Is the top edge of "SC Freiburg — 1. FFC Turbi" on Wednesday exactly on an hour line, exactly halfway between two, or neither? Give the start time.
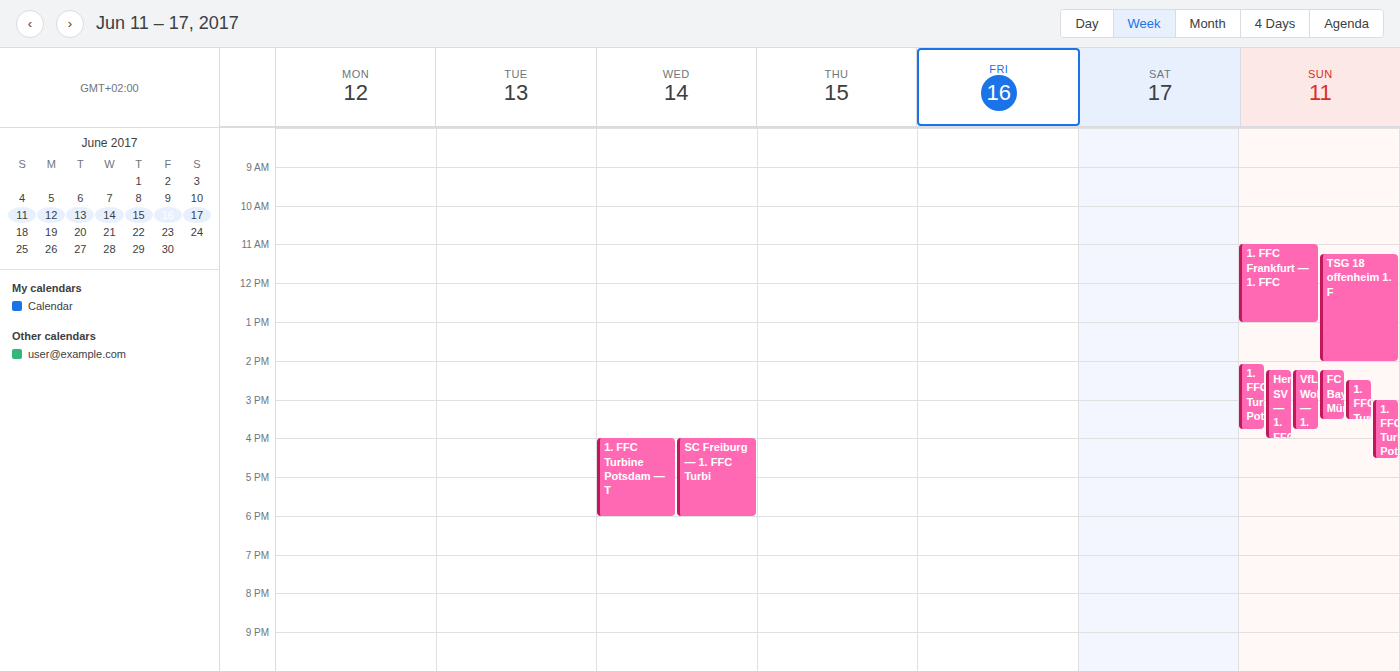
4:00 PM -- exactly on the 4 PM line.